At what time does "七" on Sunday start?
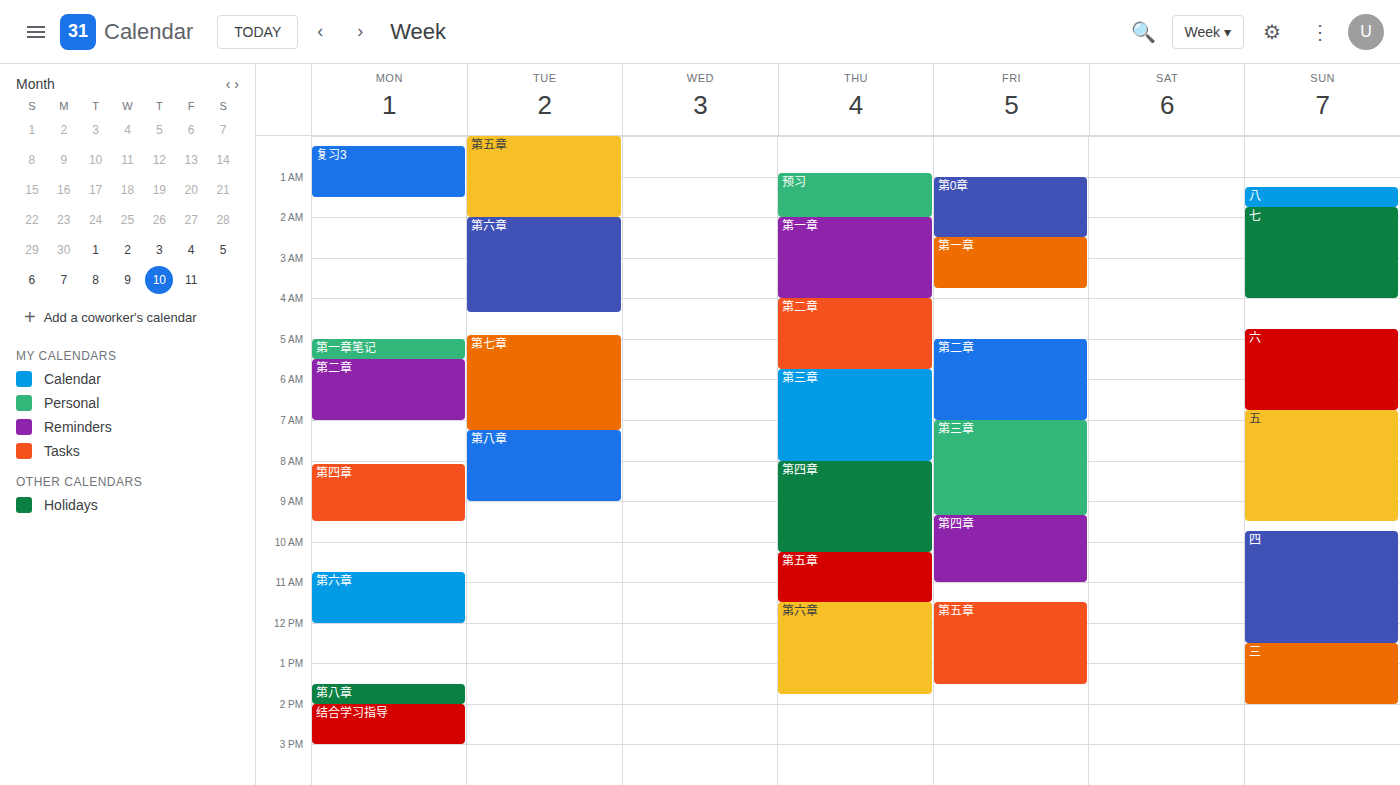
1:45 AM